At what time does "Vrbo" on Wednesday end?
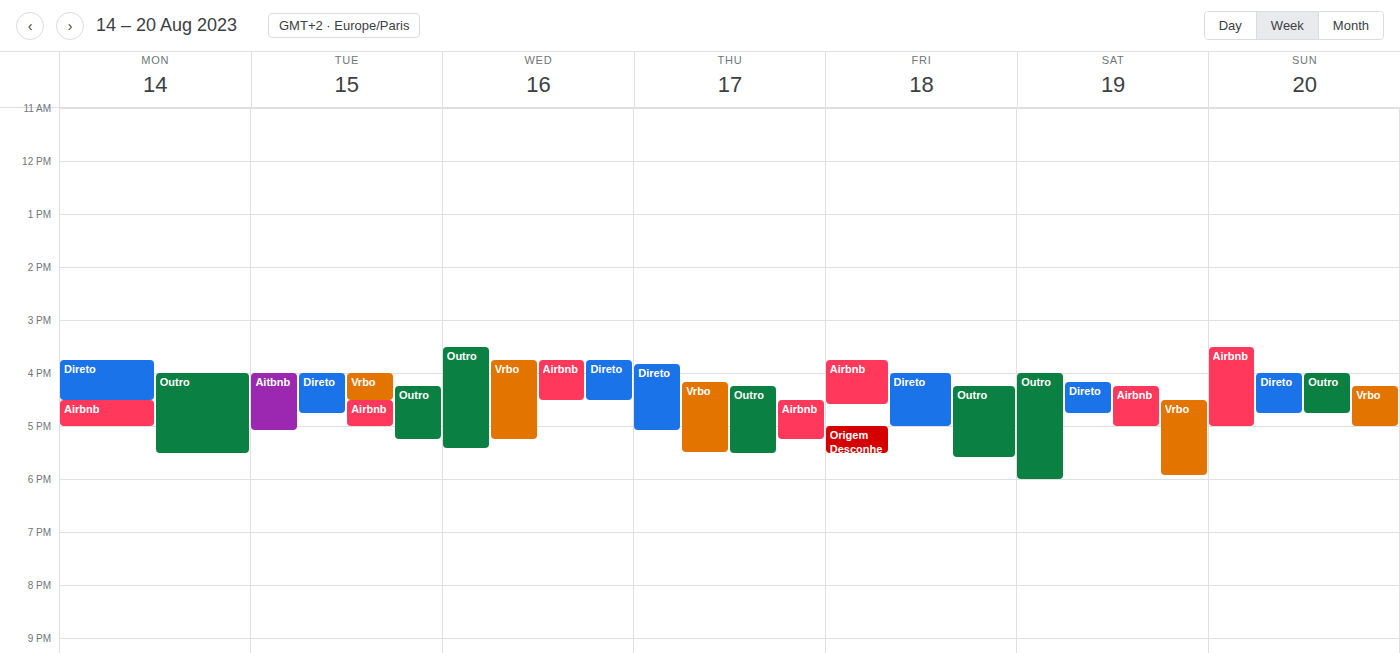
5:15 PM